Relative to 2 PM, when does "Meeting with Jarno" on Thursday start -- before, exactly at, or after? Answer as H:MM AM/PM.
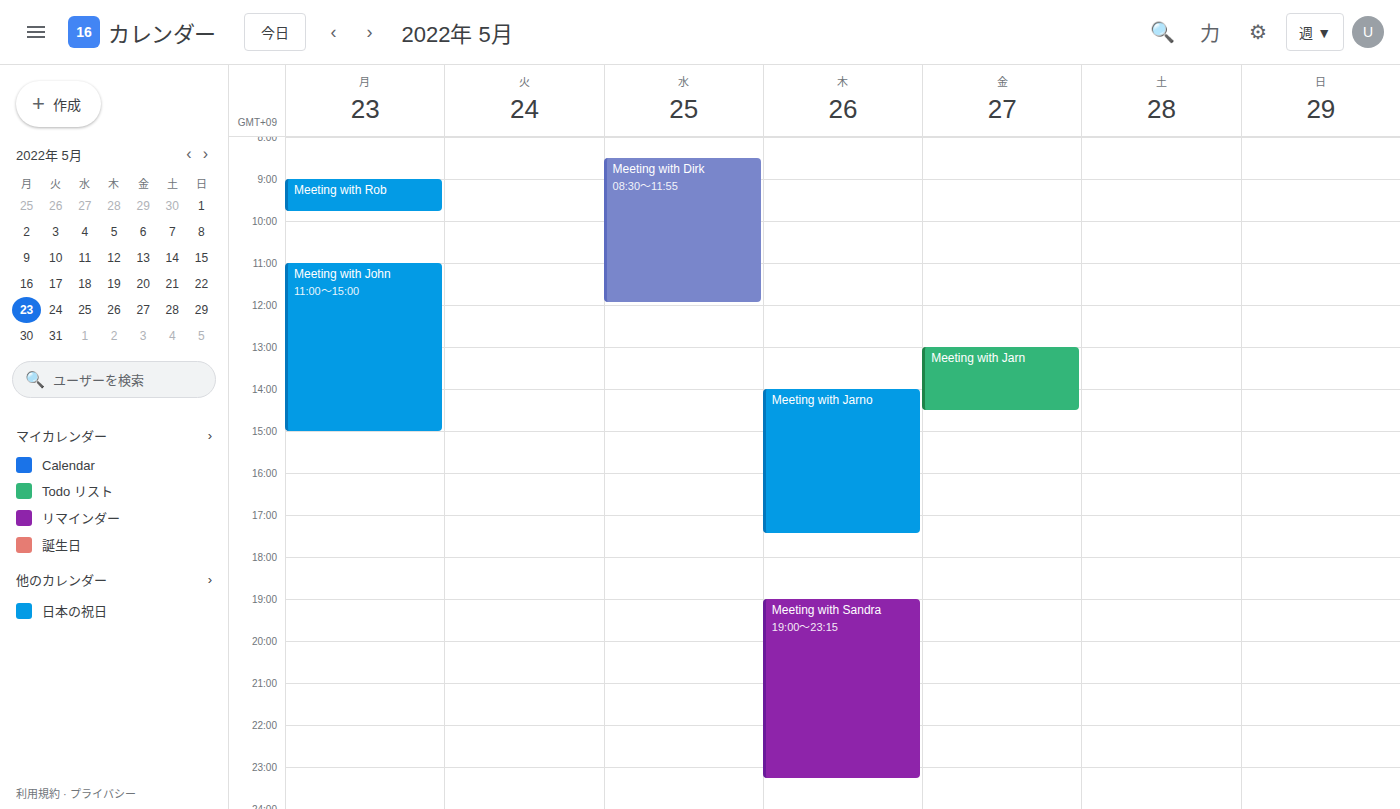
2:00 PM -- exactly at 2 PM, on the 2 PM line.